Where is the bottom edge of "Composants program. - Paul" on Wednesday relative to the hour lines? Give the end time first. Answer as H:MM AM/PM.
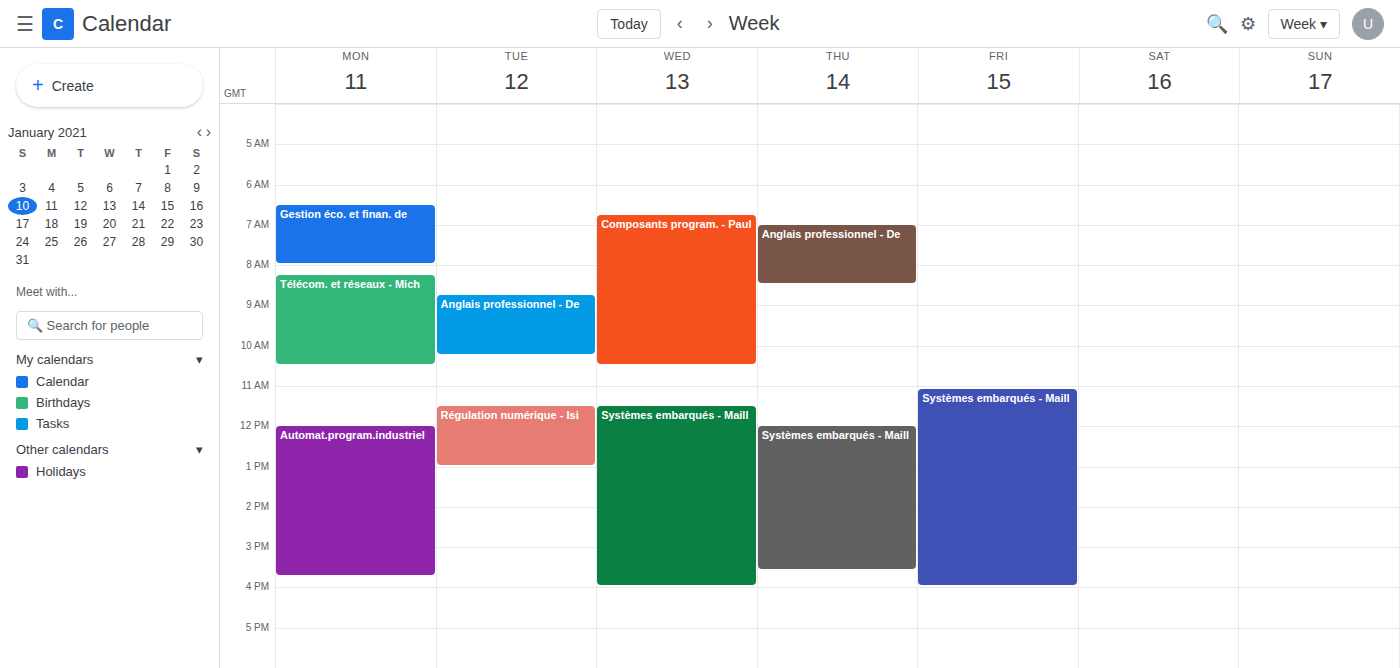
10:30 AM -- halfway between the 10 AM and 11 AM lines.